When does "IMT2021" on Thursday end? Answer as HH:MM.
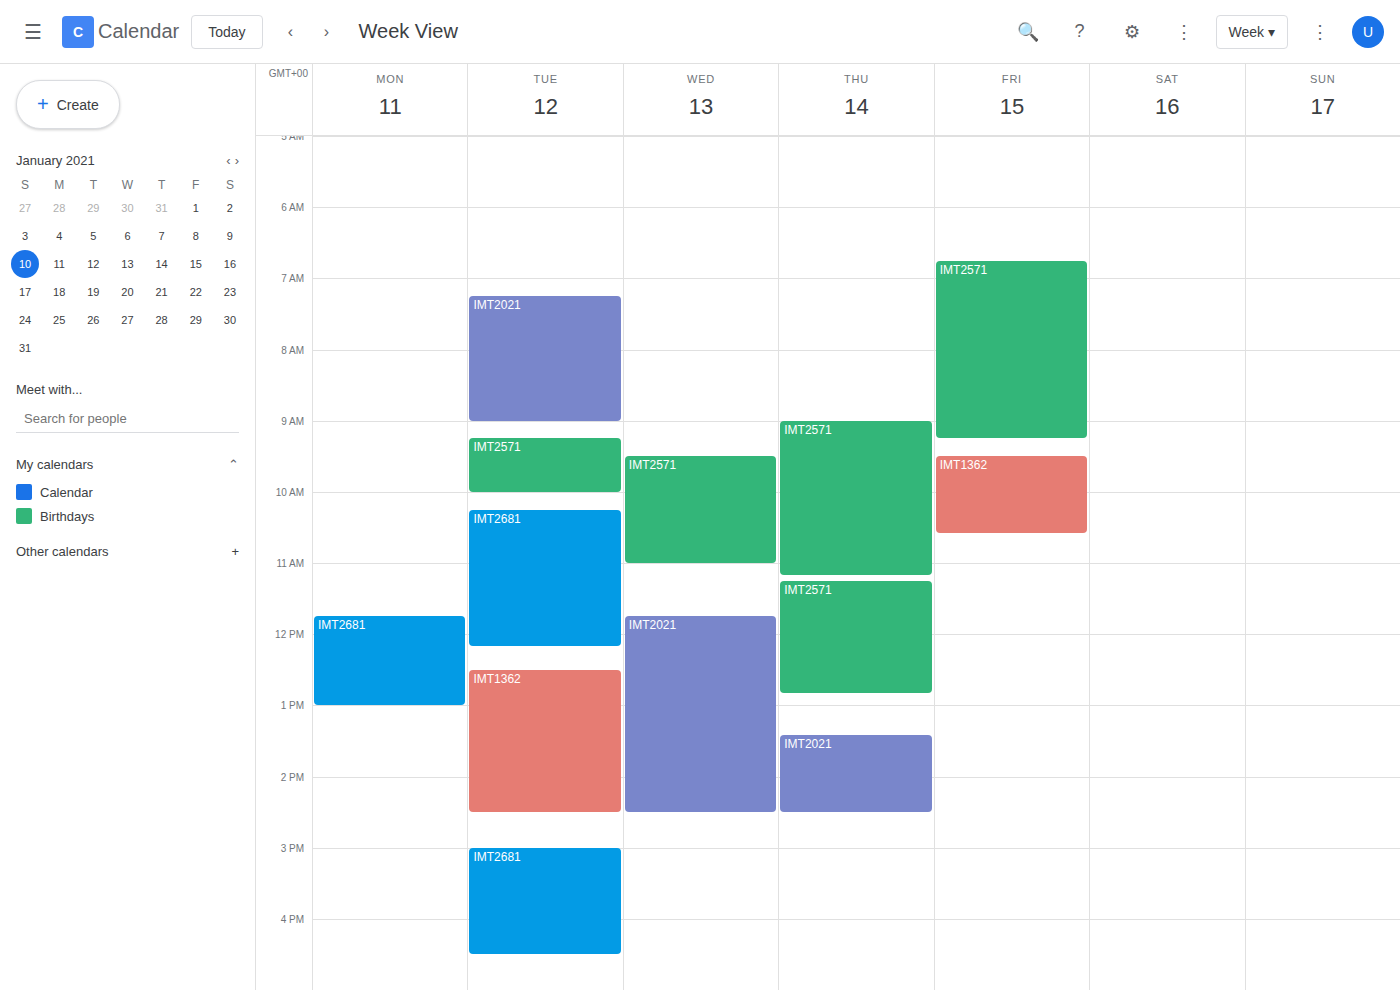
14:30